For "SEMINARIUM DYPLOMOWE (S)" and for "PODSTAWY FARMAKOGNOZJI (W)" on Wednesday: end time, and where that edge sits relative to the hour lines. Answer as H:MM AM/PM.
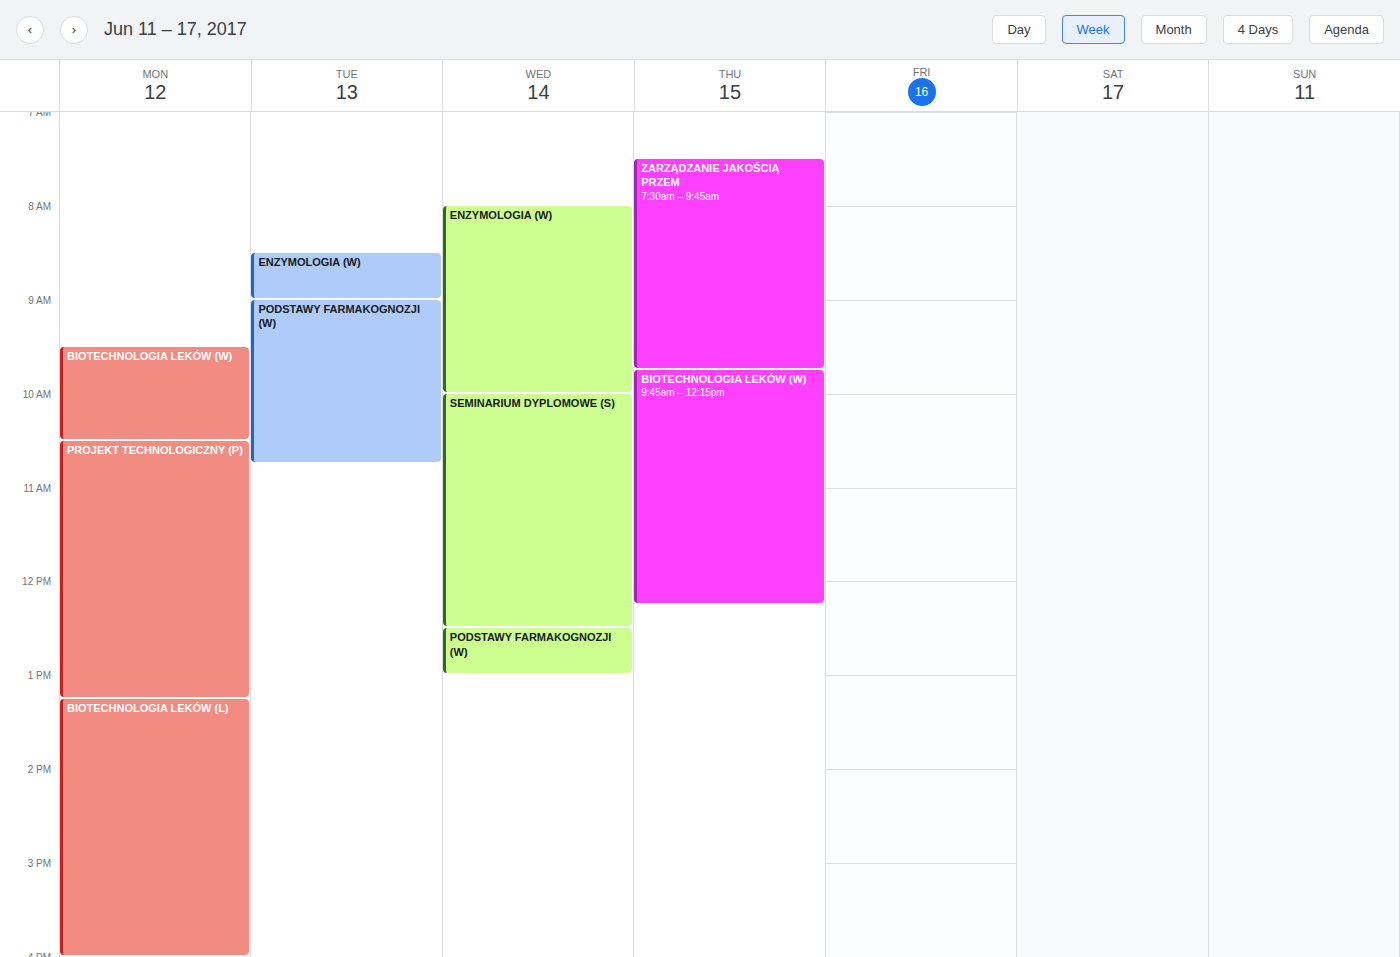
"SEMINARIUM DYPLOMOWE (S)": 12:30 PM, halfway between the 12 PM and 1 PM lines. "PODSTAWY FARMAKOGNOZJI (W)": 1:00 PM, exactly on the 1 PM line.